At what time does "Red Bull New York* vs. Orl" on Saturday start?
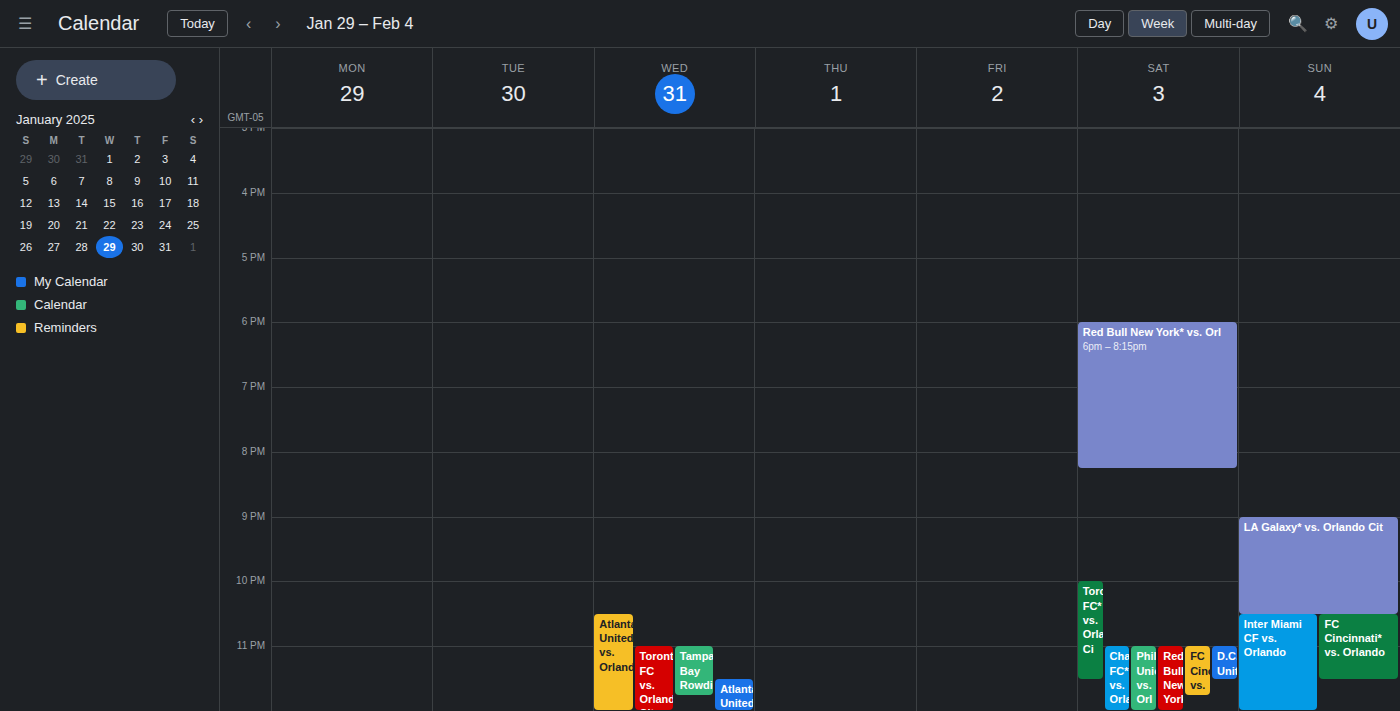
6:00 PM